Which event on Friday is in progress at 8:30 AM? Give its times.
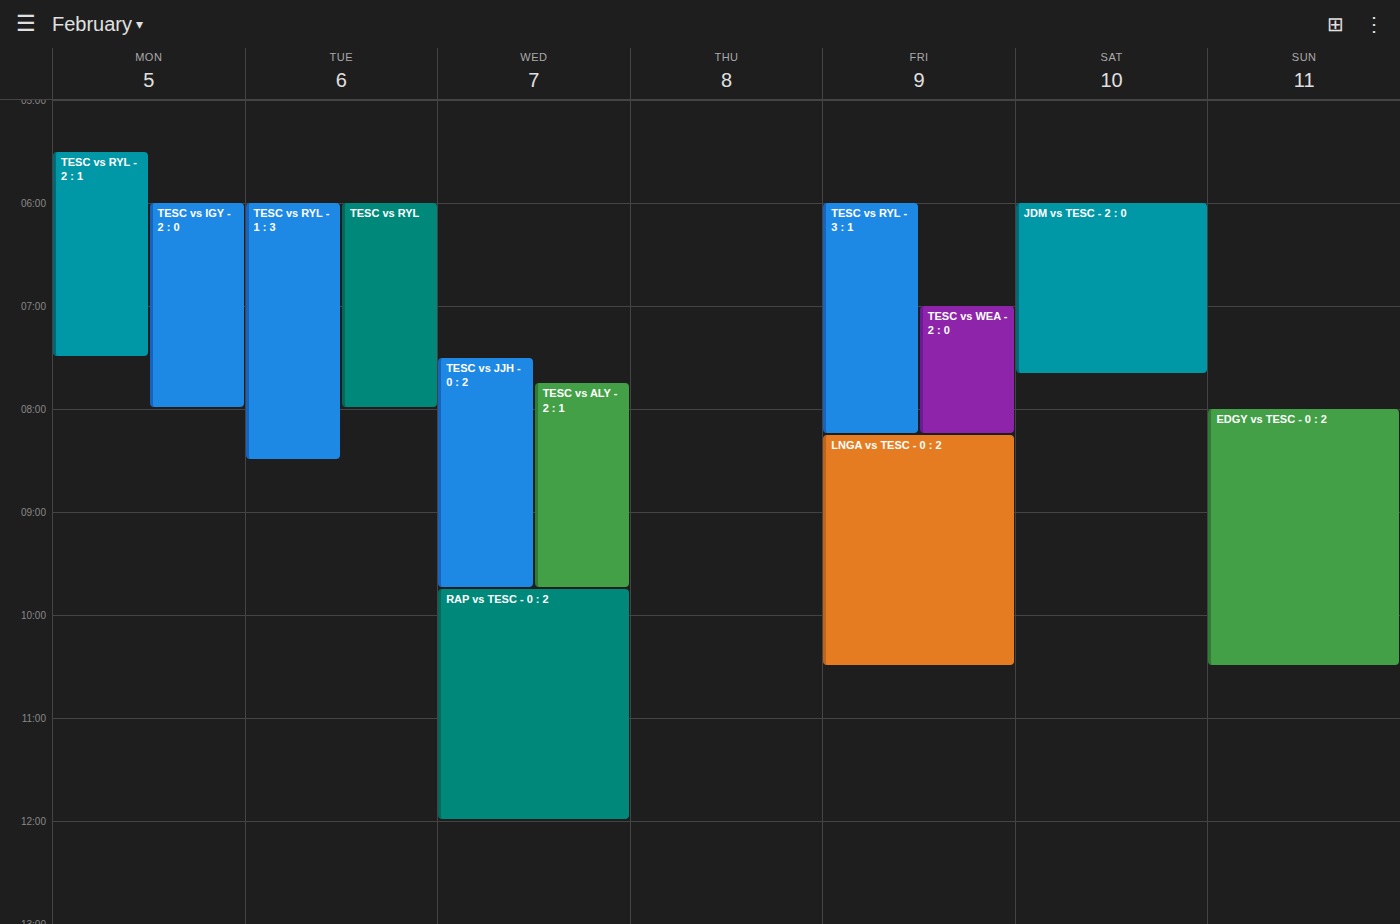
"LNGA vs TESC - 0 : 2", 8:15 AM to 10:30 AM